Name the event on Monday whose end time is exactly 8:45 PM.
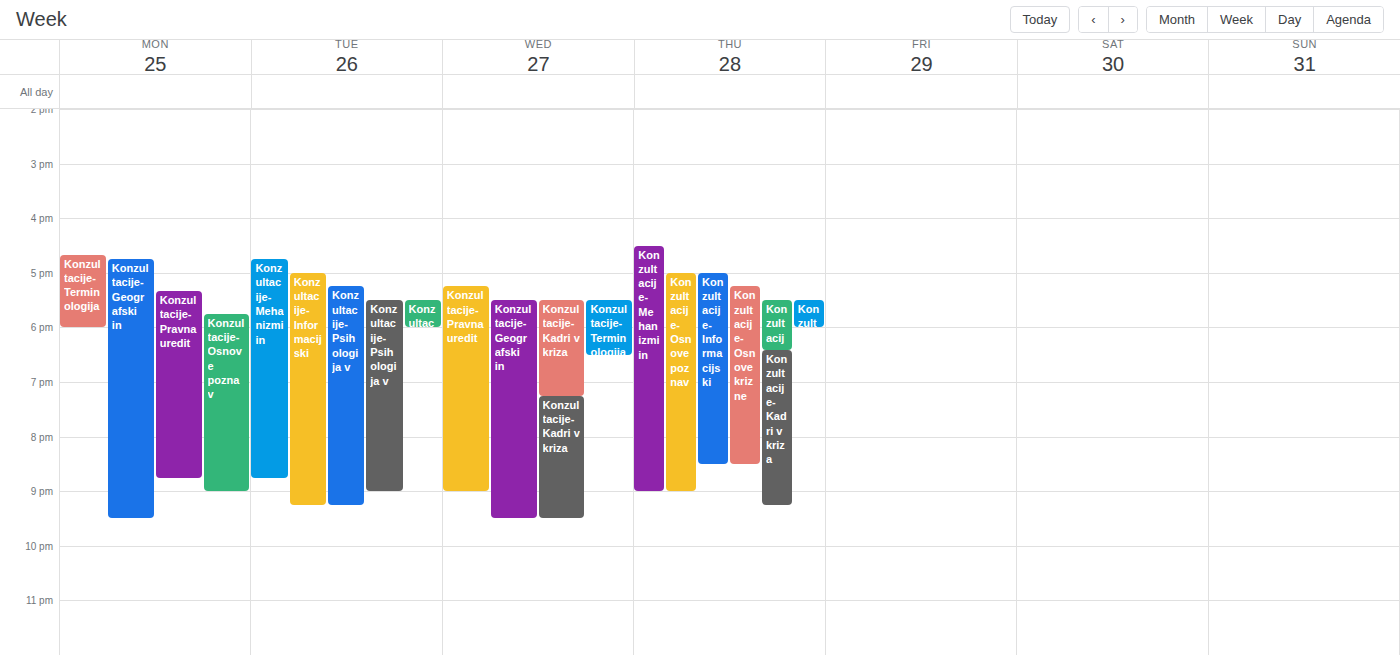
"Konzultacije-Pravna uredit"